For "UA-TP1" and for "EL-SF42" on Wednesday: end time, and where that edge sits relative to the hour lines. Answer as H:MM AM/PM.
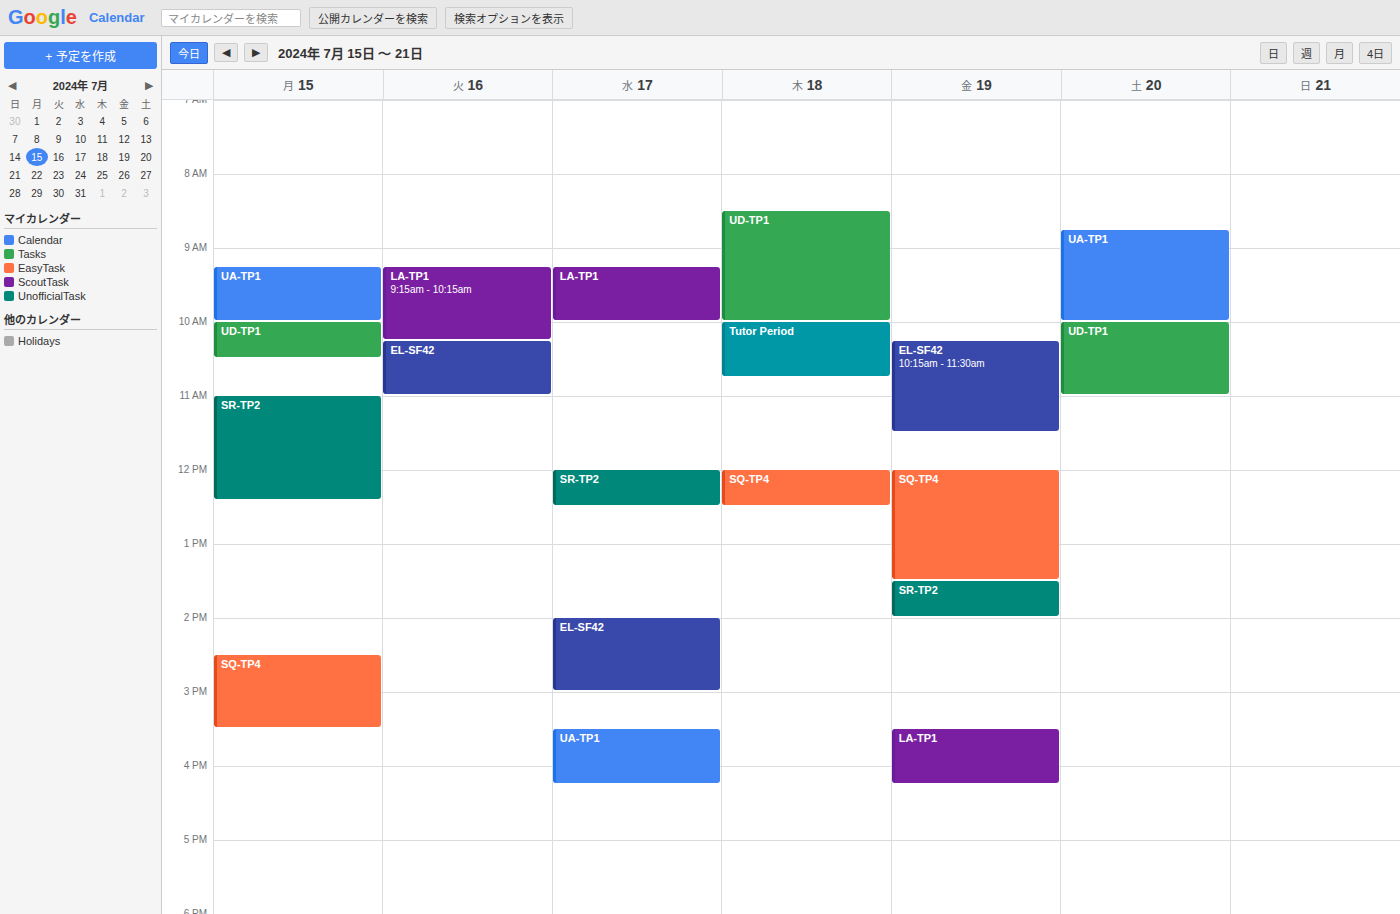
"UA-TP1": 4:15 PM, neither: a quarter of the way from the 4 PM line to the 5 PM line. "EL-SF42": 3:00 PM, exactly on the 3 PM line.